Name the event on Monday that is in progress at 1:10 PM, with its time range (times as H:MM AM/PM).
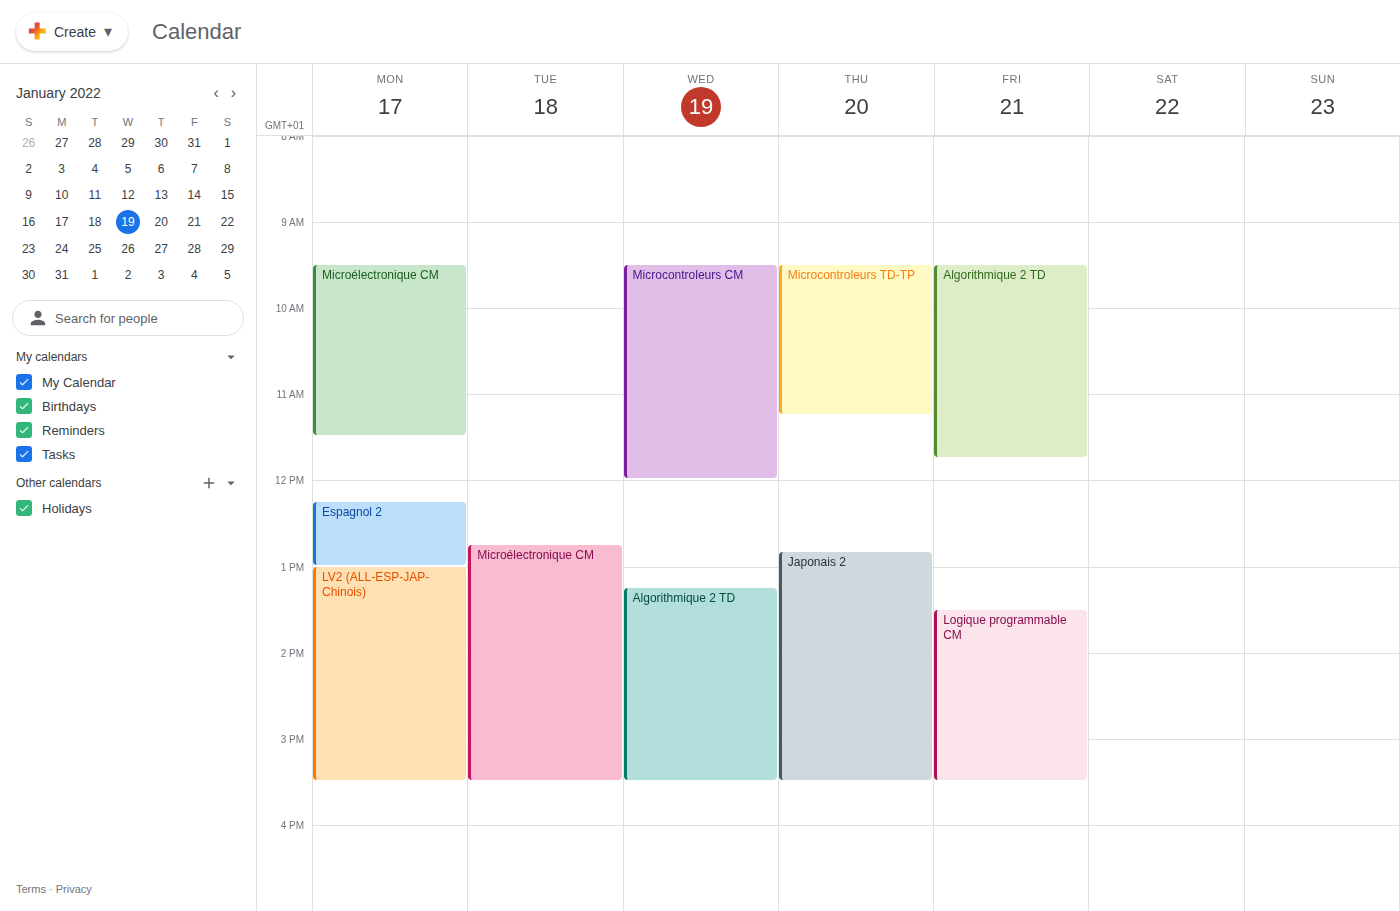
"LV2 (ALL-ESP-JAP-Chinois)", 1:00 PM to 3:30 PM